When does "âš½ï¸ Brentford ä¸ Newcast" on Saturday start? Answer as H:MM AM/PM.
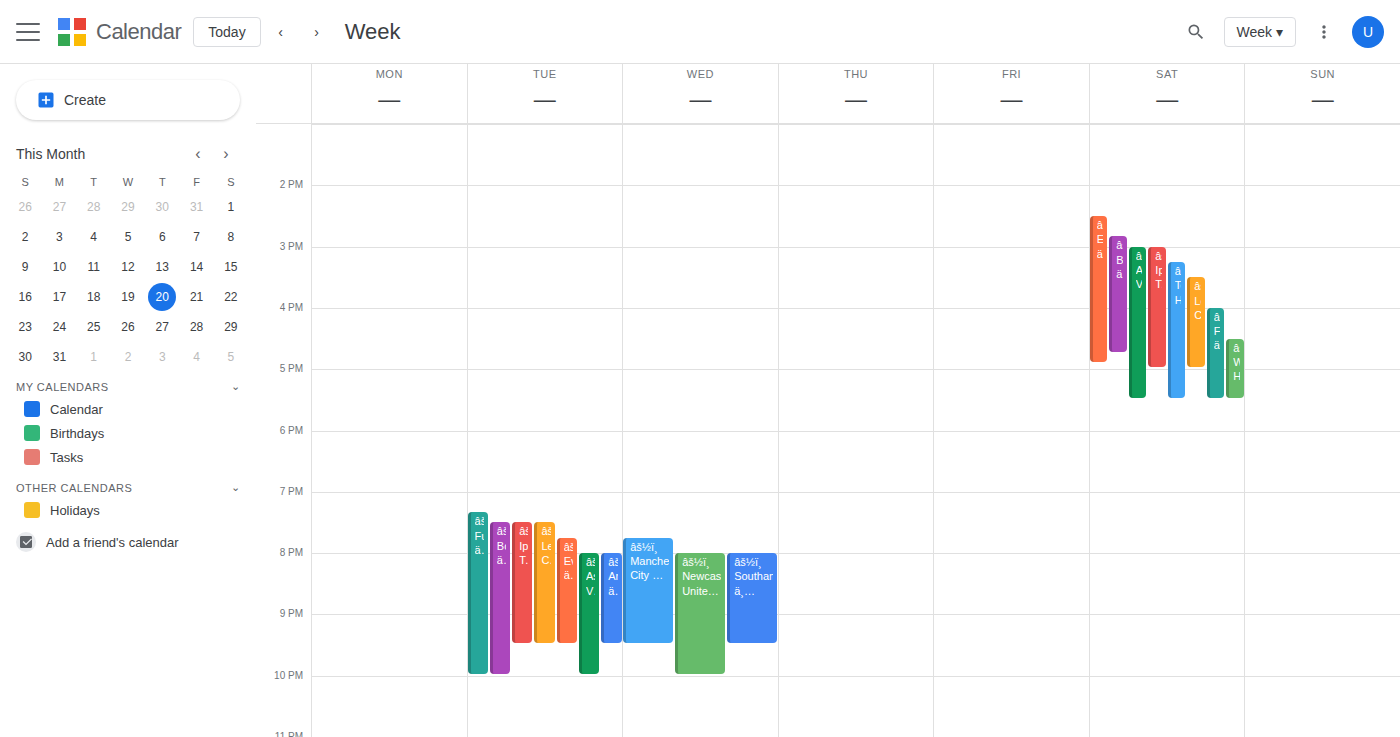
2:50 PM